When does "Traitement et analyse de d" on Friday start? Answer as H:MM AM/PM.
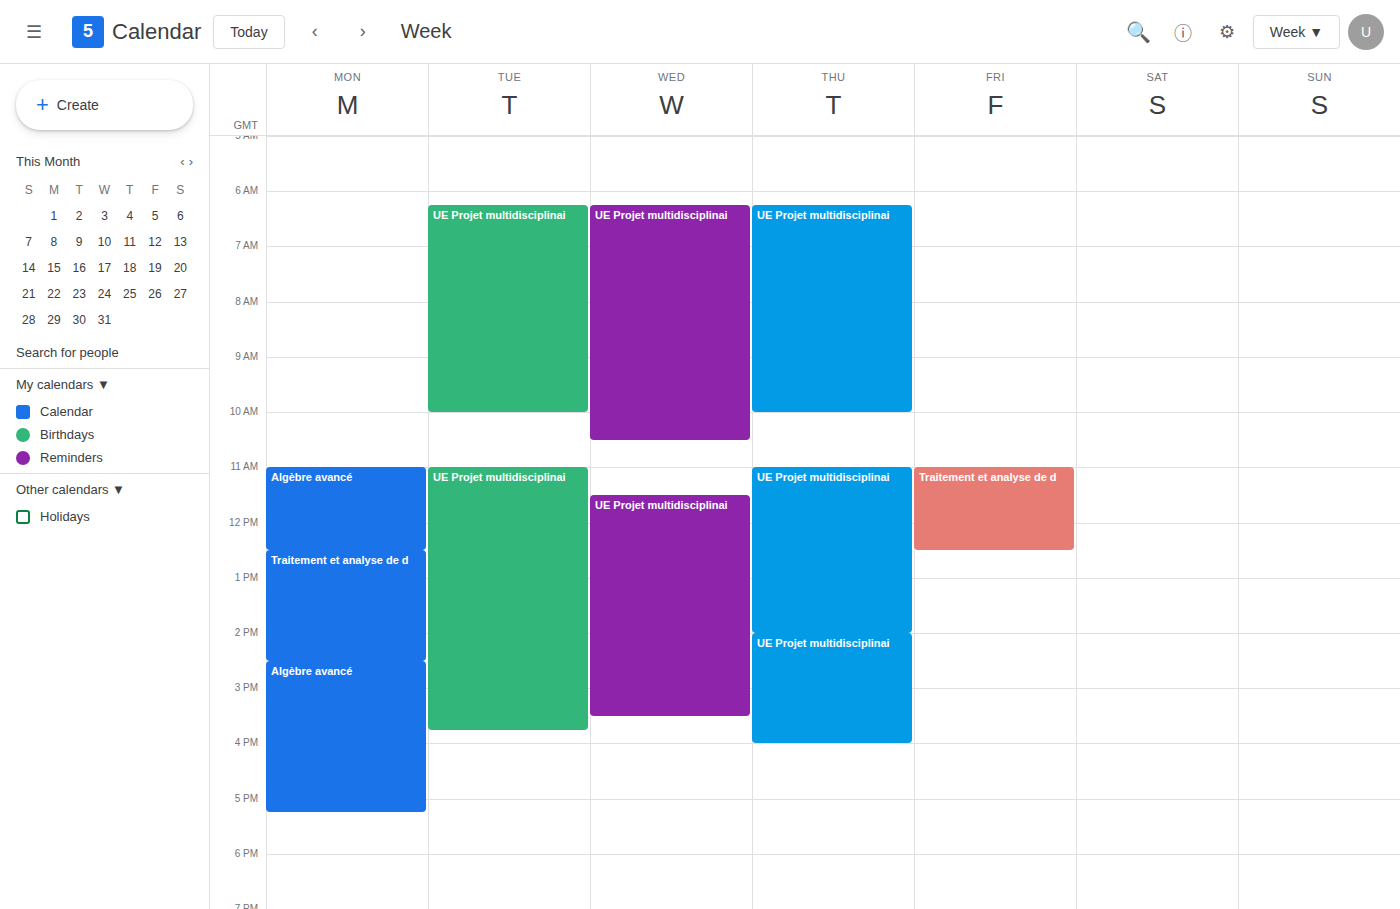
11:00 AM